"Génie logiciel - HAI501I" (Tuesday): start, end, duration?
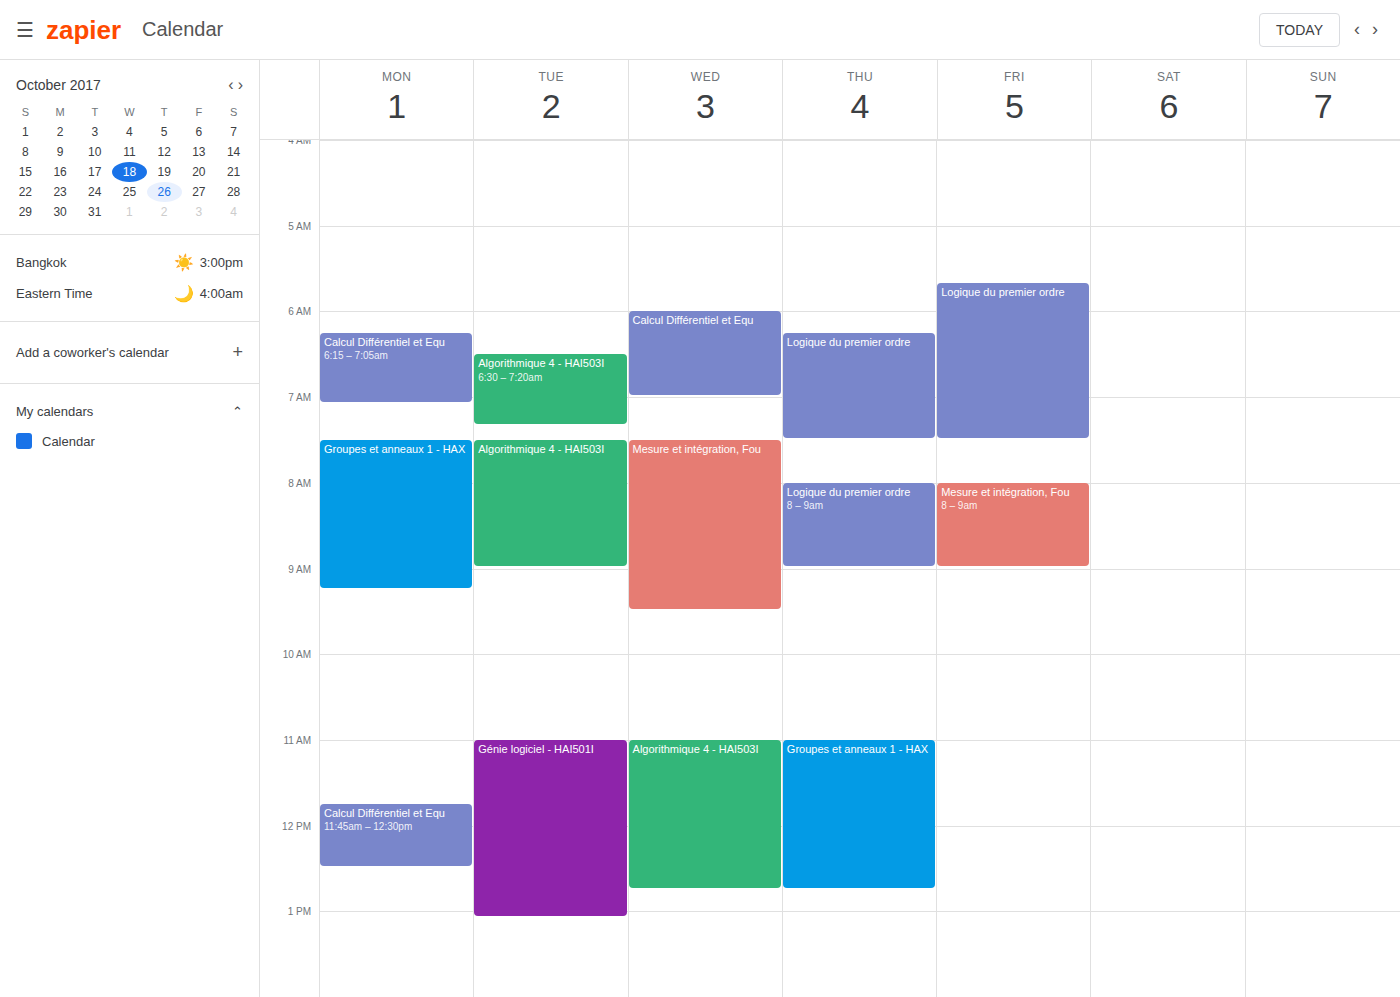
11:00 AM to 1:05 PM, 2 hours 5 minutes